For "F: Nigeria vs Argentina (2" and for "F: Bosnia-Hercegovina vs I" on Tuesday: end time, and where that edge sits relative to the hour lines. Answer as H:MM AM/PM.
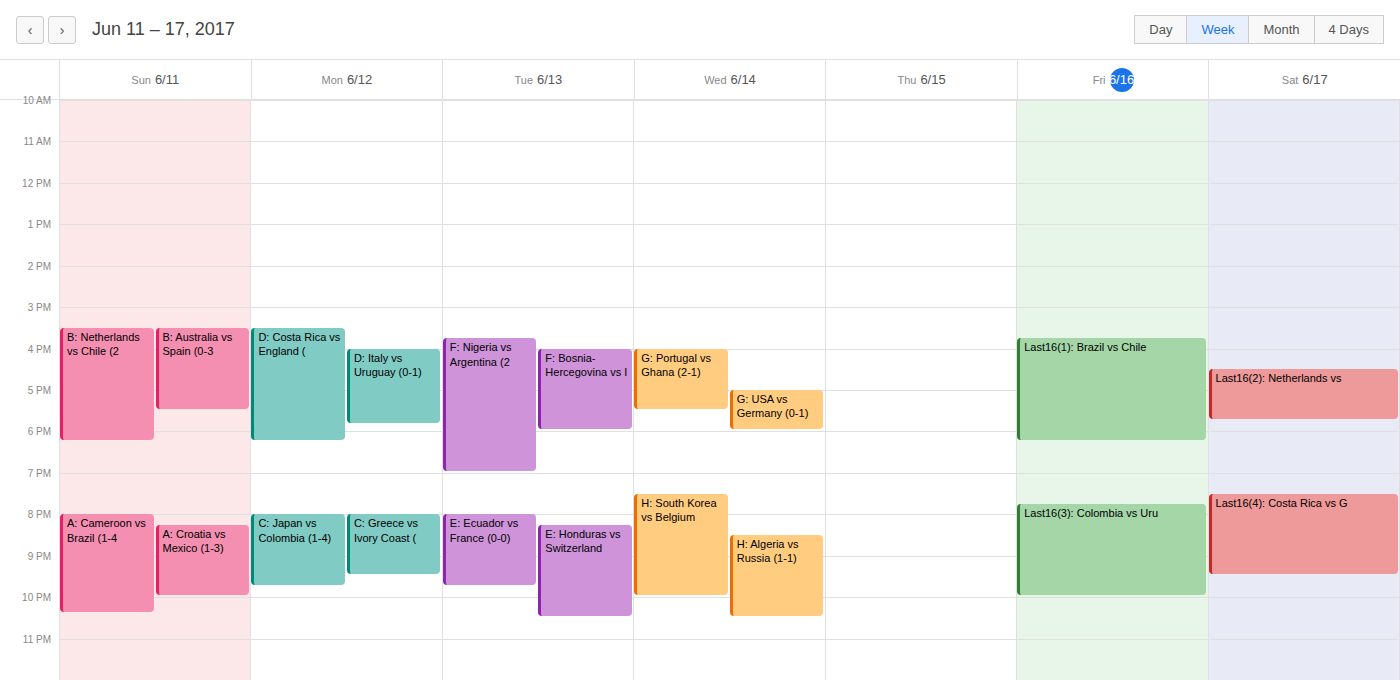
"F: Nigeria vs Argentina (2": 7:00 PM, exactly on the 7 PM line. "F: Bosnia-Hercegovina vs I": 6:00 PM, exactly on the 6 PM line.